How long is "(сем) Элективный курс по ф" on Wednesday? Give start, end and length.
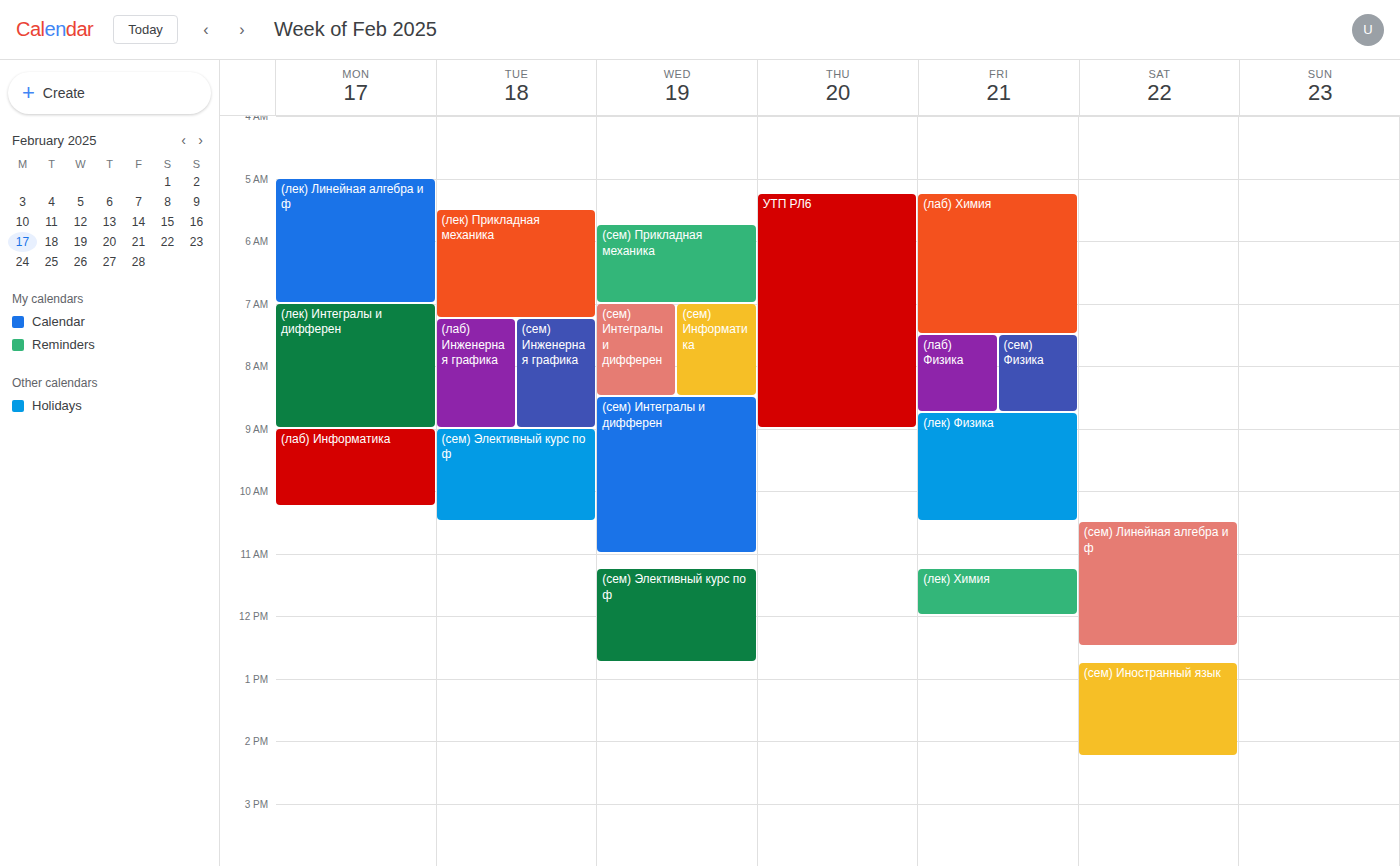
11:15 AM to 12:45 PM, 1 hour 30 minutes